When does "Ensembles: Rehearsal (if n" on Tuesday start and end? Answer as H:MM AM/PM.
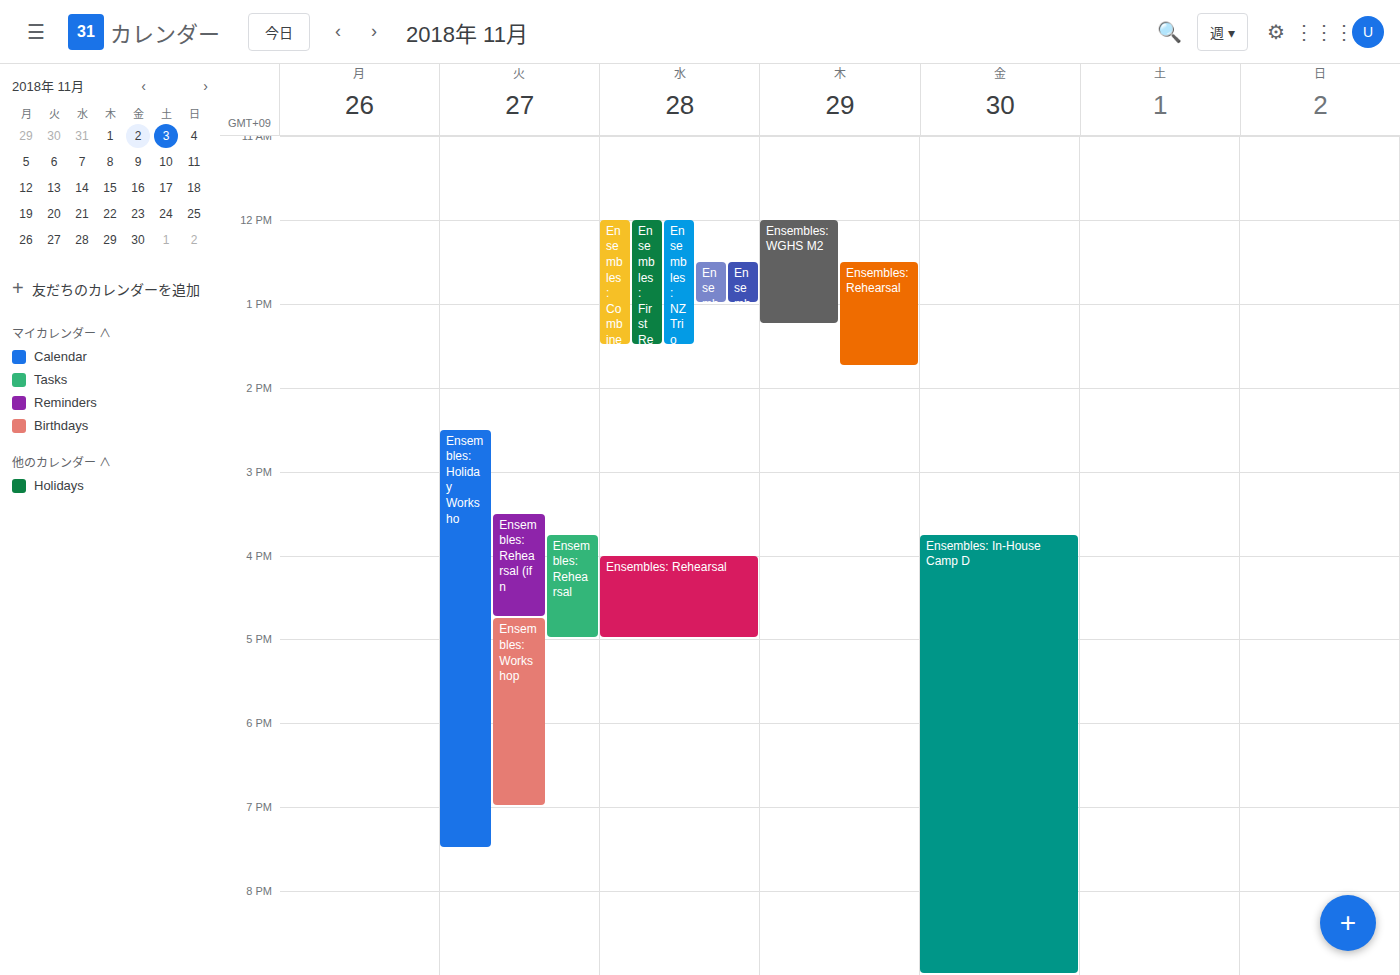
3:30 PM to 4:45 PM